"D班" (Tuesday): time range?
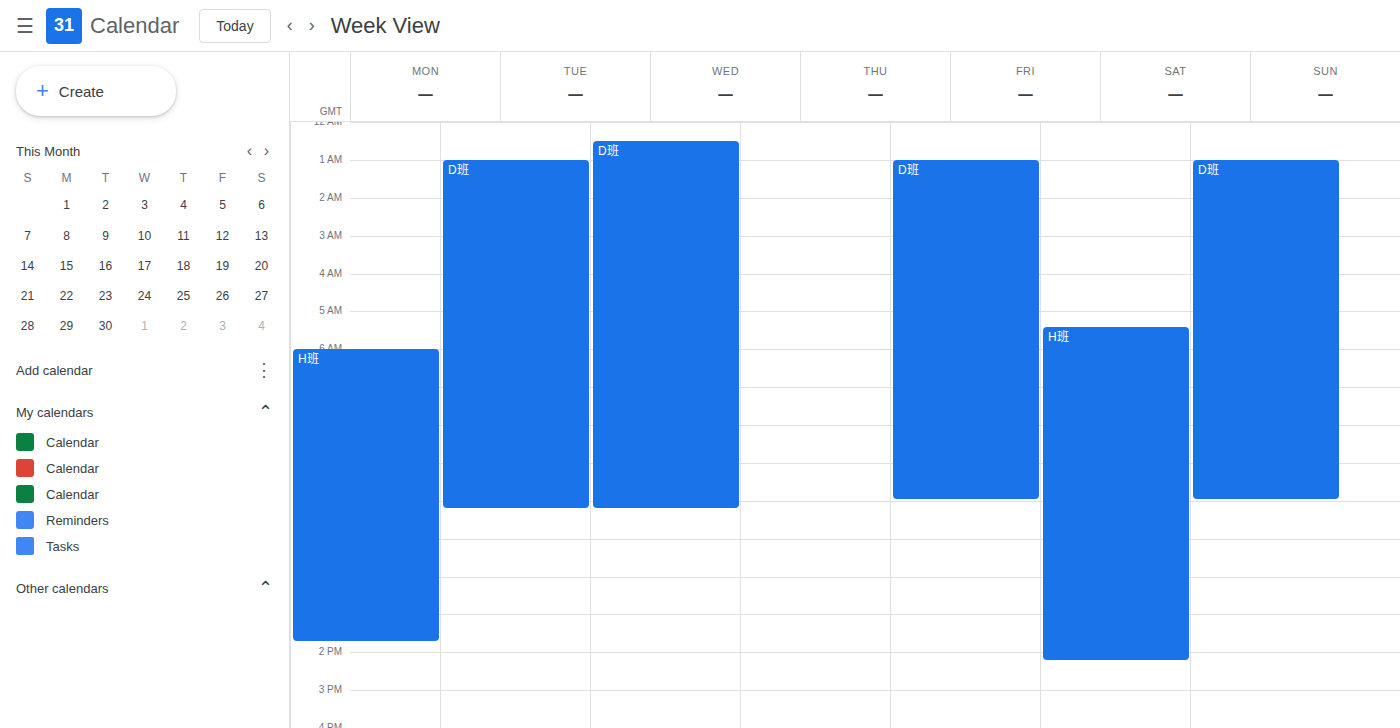
1:00 AM to 10:15 AM